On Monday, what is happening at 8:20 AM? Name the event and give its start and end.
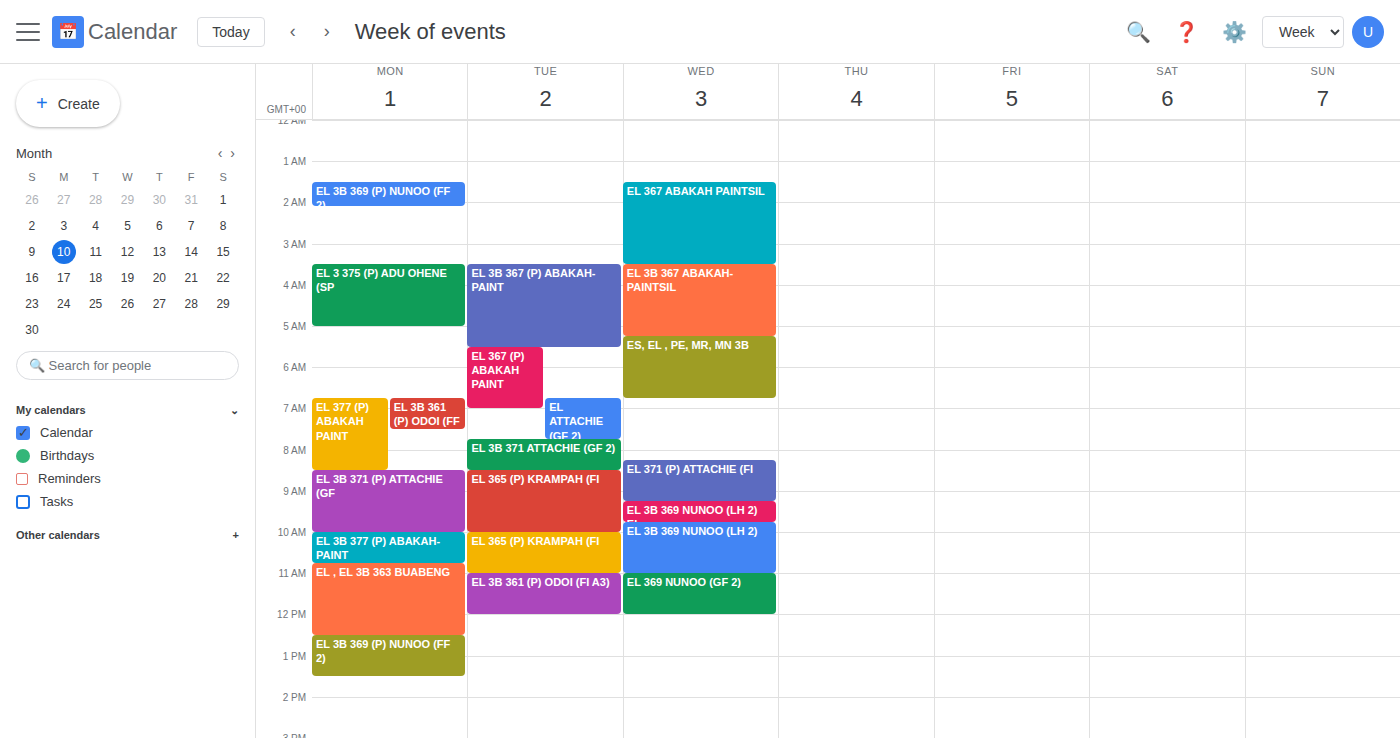
"EL 377 (P) ABAKAH PAINT", 6:45 AM to 8:30 AM